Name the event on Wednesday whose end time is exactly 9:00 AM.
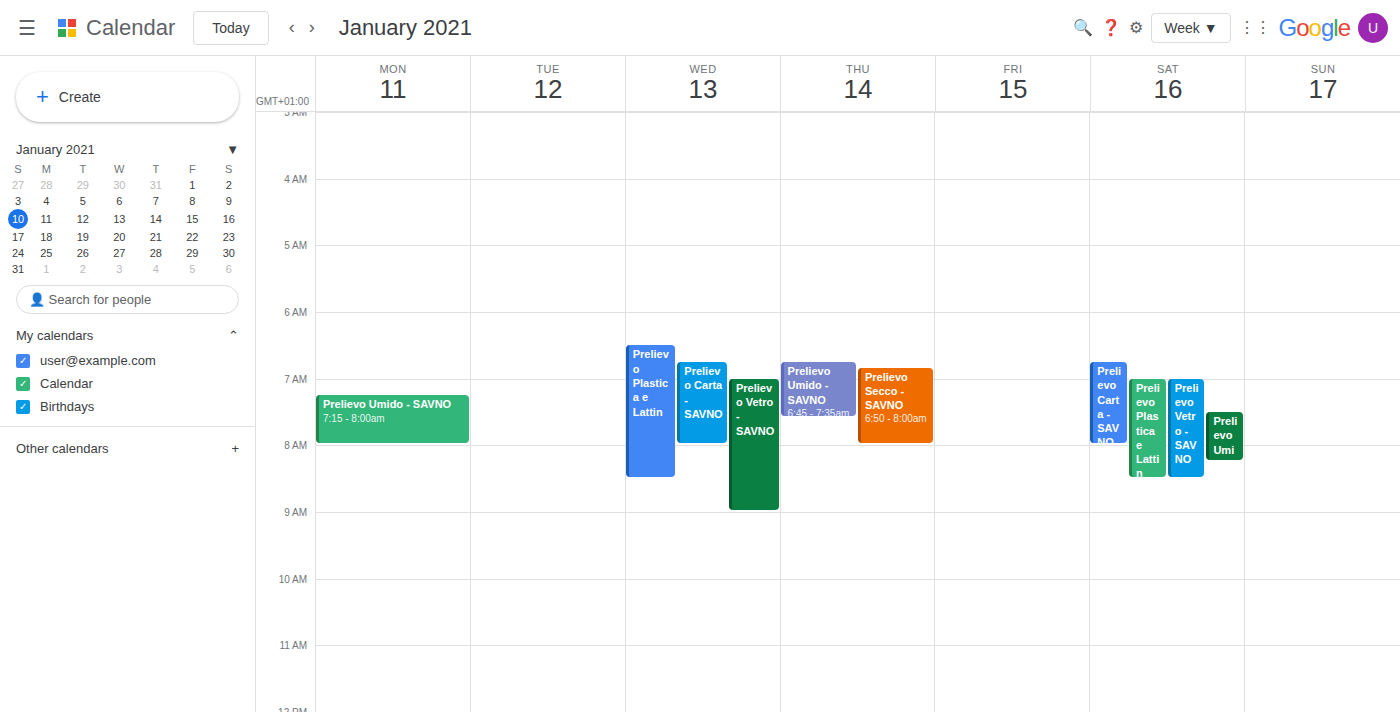
"Prelievo Vetro - SAVNO"